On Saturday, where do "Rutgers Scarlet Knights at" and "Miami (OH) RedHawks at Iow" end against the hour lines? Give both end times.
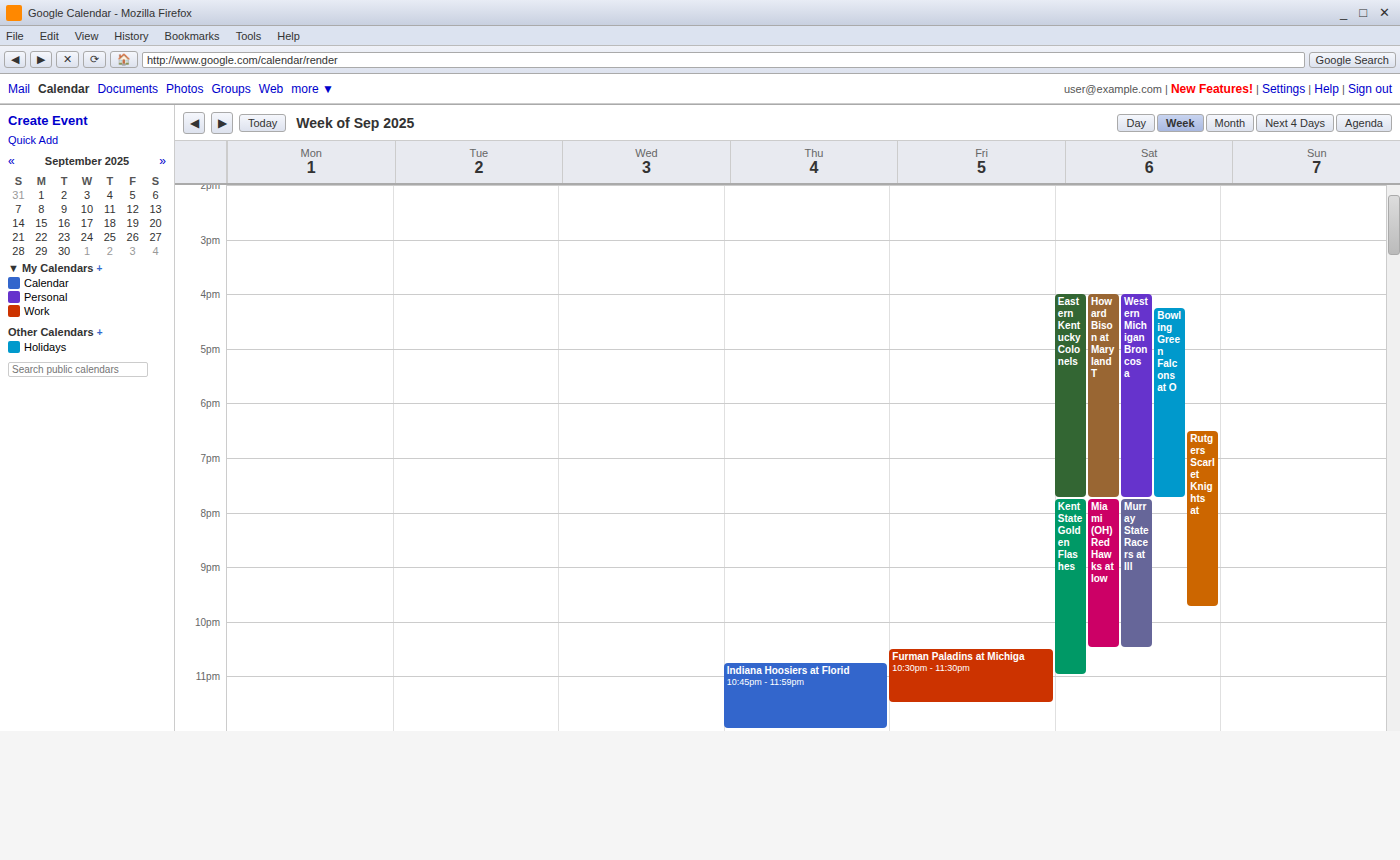
"Rutgers Scarlet Knights at": 9:45 PM, neither: three quarters of the way from the 9 PM line to the 10 PM line. "Miami (OH) RedHawks at Iow": 10:30 PM, halfway between the 10 PM and 11 PM lines.